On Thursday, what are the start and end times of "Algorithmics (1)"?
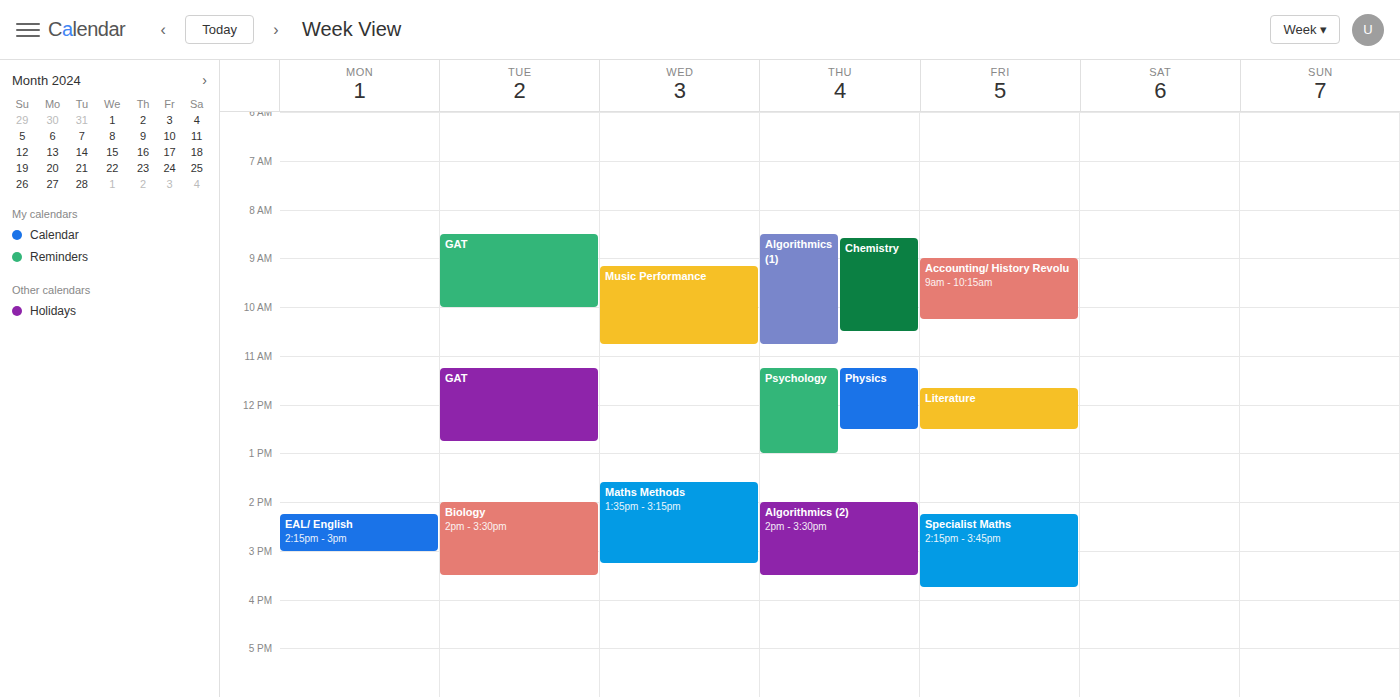
8:30 AM to 10:45 AM